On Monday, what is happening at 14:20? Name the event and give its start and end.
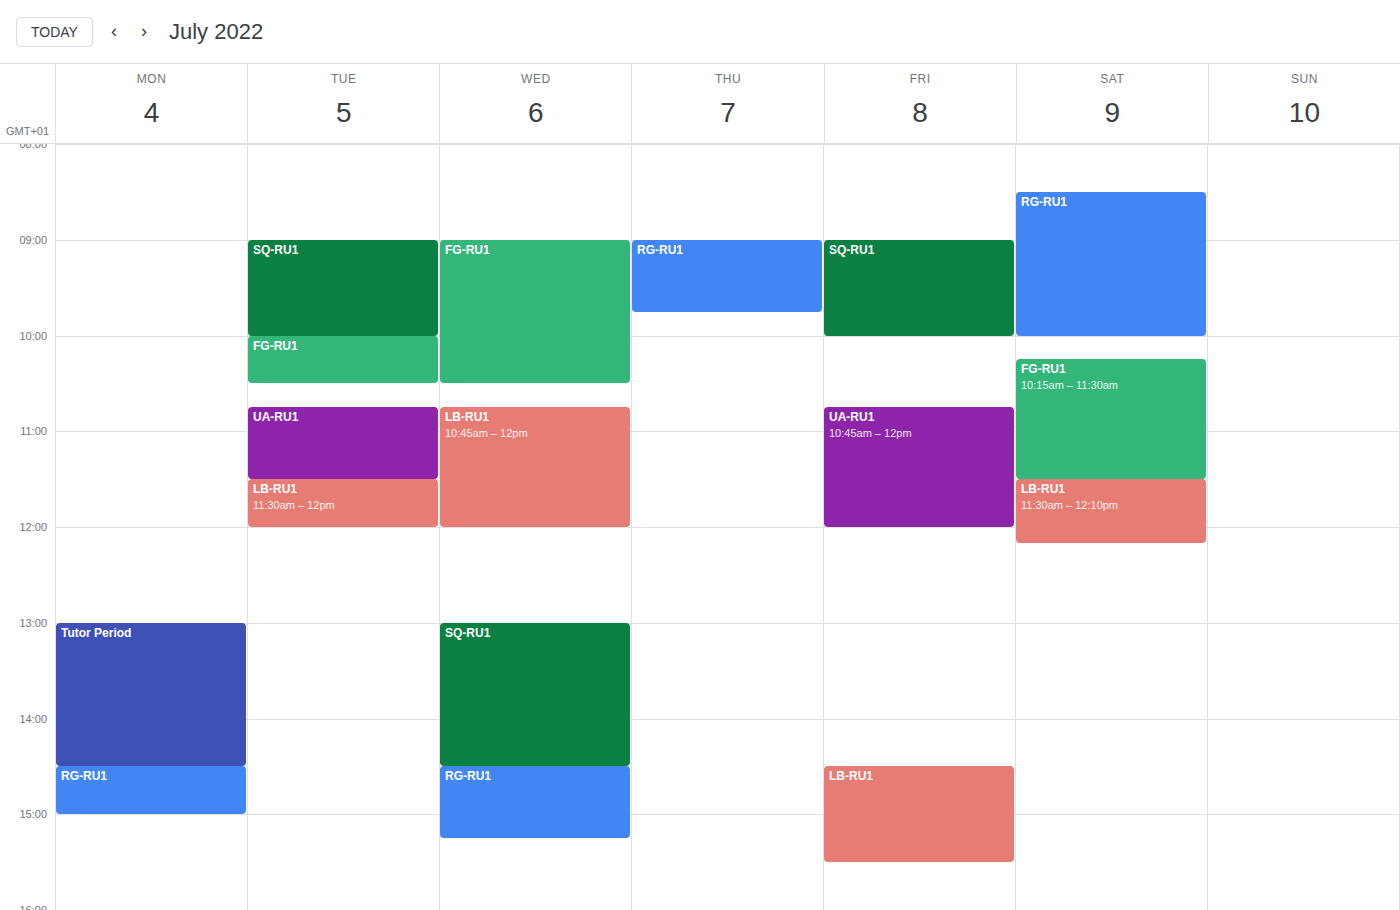
"Tutor Period", 13:00 to 14:30